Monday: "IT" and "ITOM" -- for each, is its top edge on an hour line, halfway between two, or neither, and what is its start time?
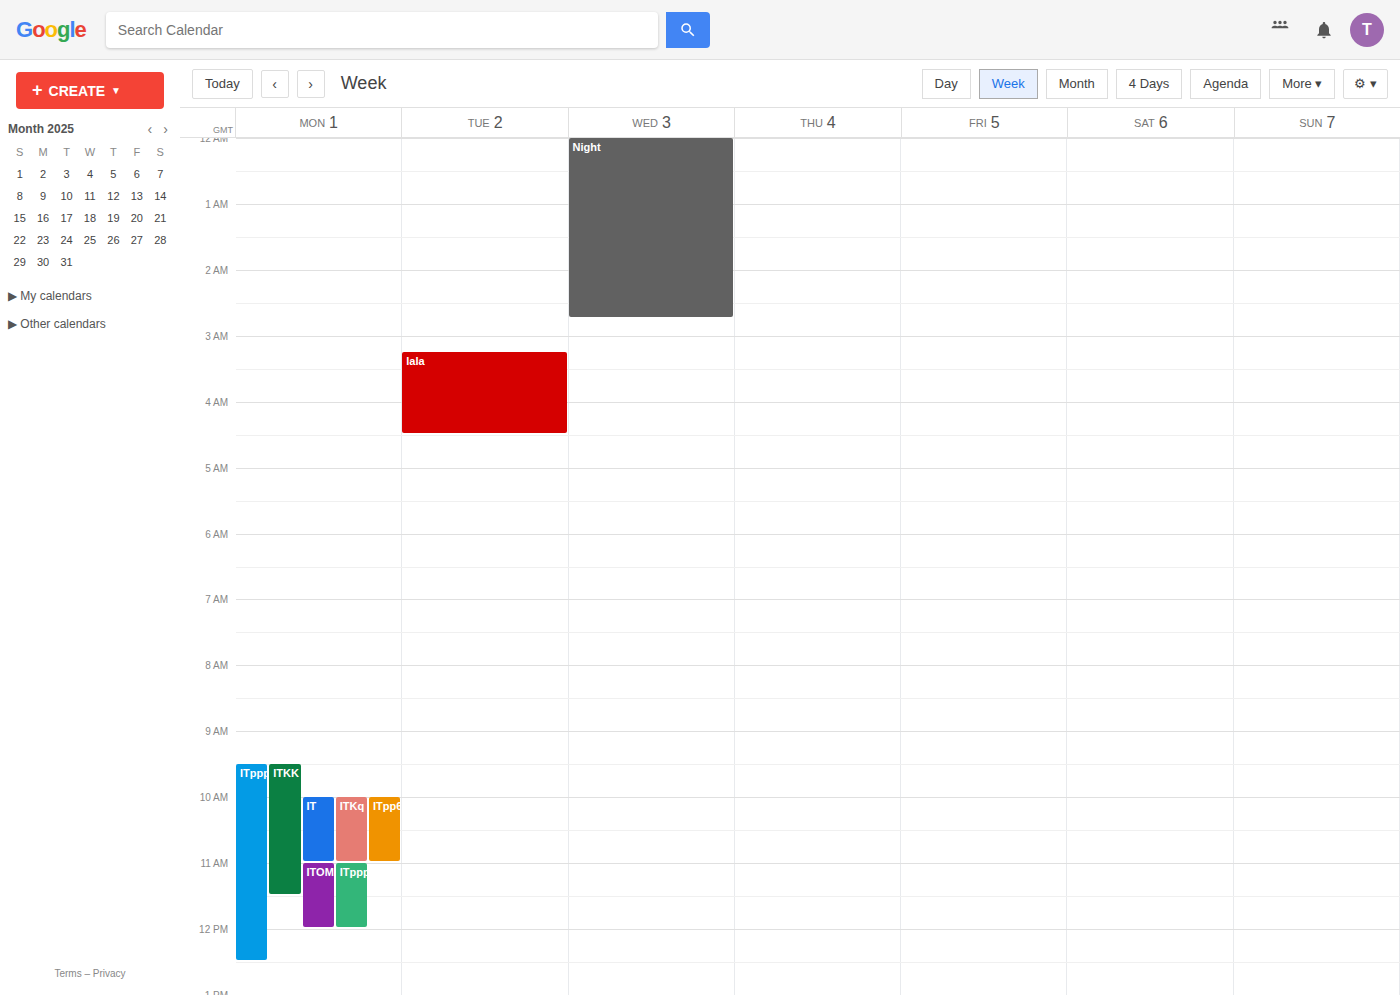
"IT": 10:00 AM, exactly on the 10 AM line. "ITOM": 11:00 AM, exactly on the 11 AM line.